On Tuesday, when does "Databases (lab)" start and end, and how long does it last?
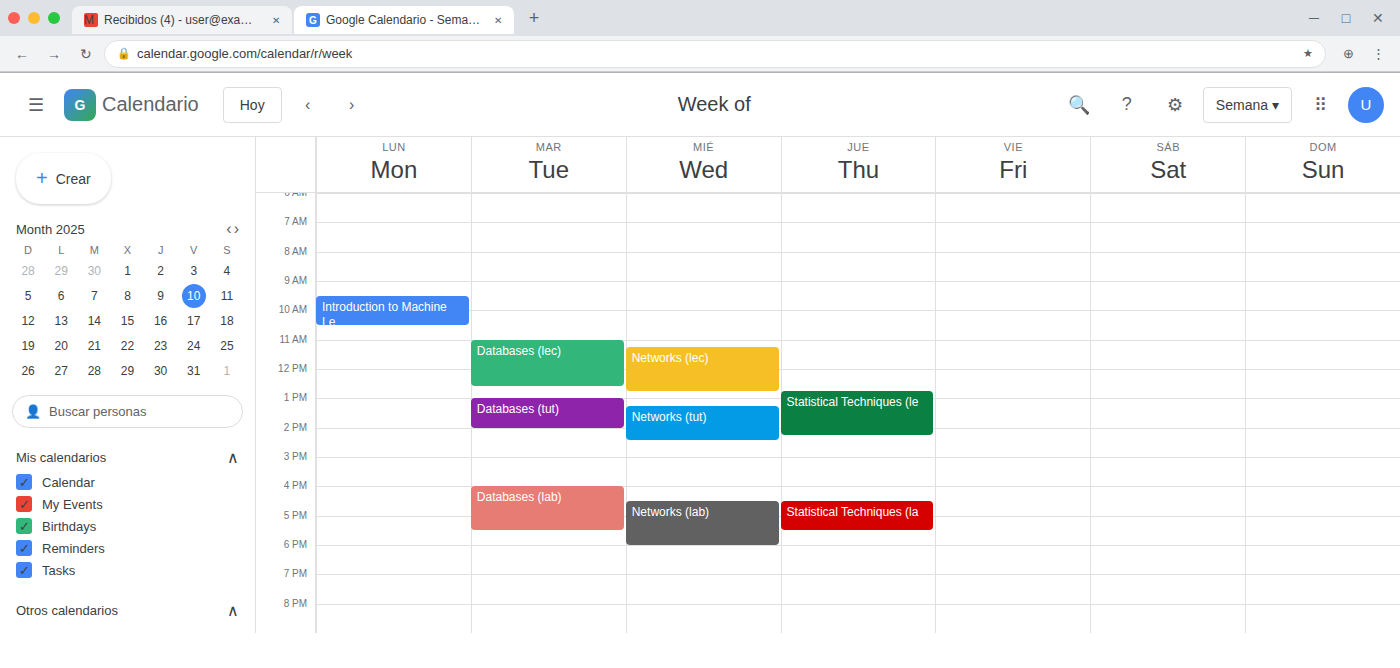
4:00 PM to 5:30 PM, 1 hour 30 minutes